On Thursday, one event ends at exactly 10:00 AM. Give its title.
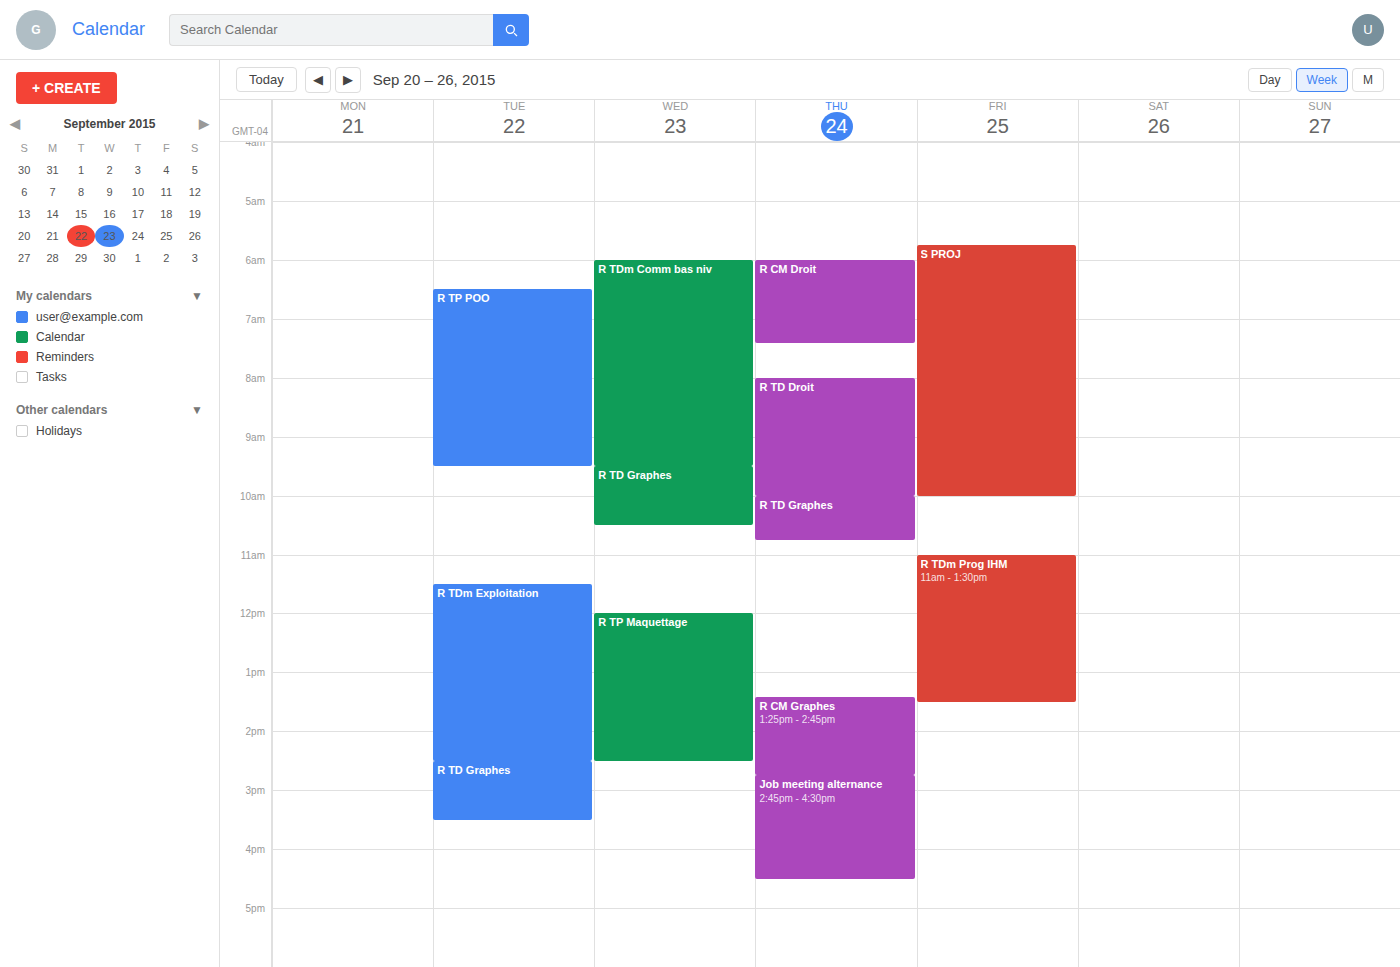
"R TD Droit"